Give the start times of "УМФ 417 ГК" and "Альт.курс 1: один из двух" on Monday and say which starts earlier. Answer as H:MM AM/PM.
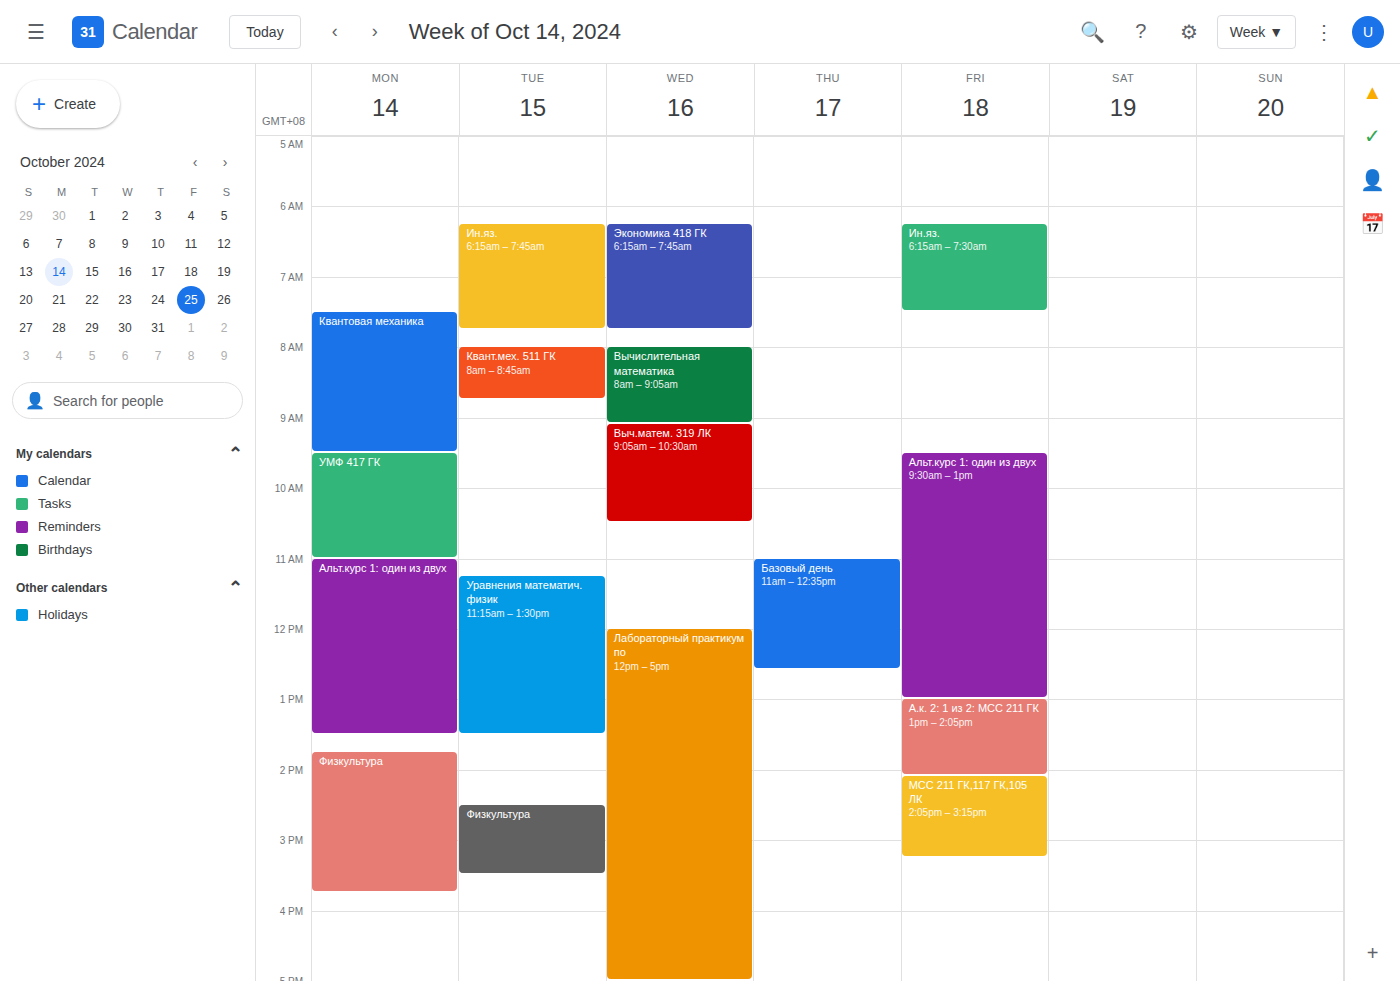
"УМФ 417 ГК" 9:30 AM; "Альт.курс 1: один из двух" 11:00 AM.